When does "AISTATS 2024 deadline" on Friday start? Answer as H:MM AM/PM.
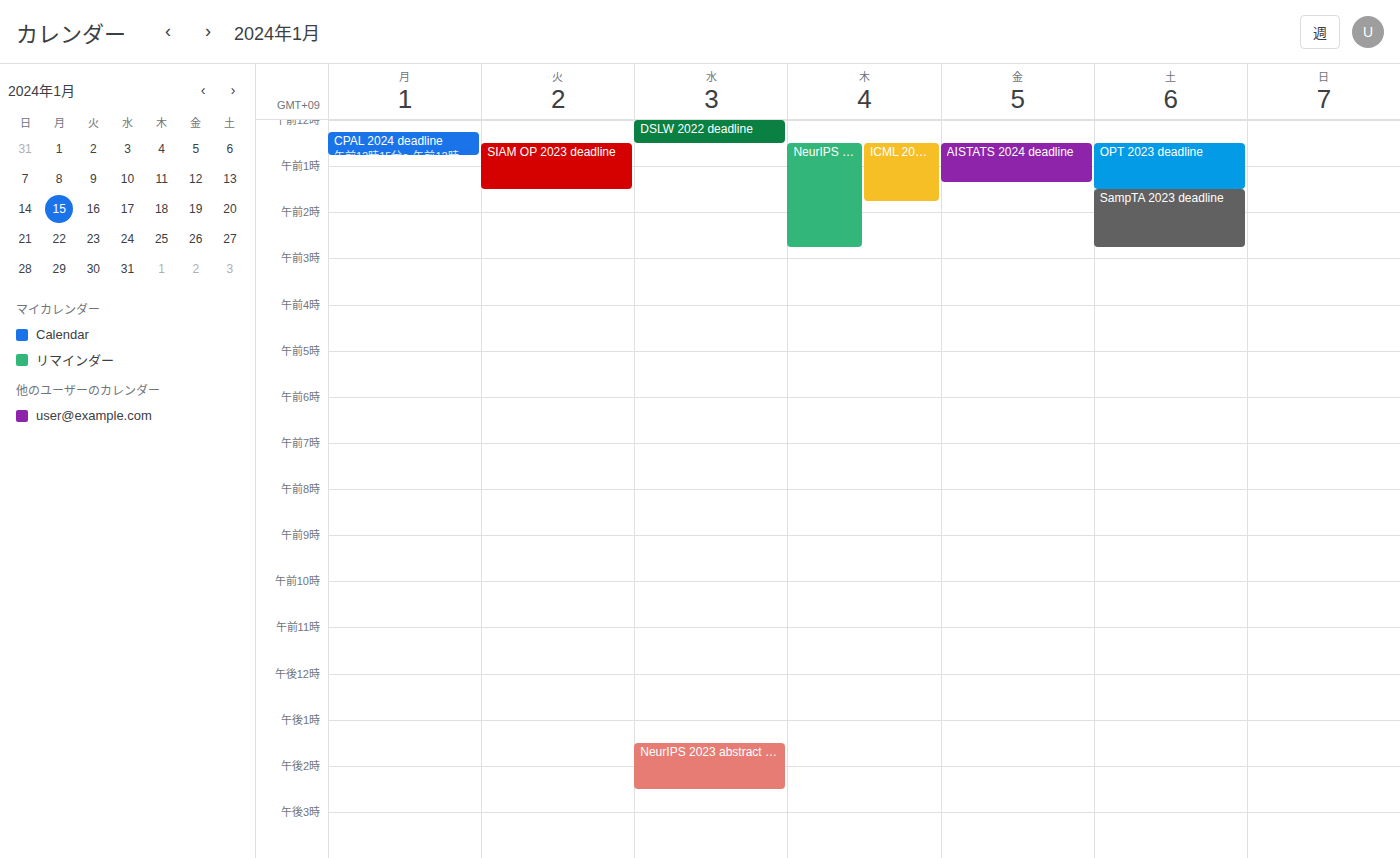
12:30 AM